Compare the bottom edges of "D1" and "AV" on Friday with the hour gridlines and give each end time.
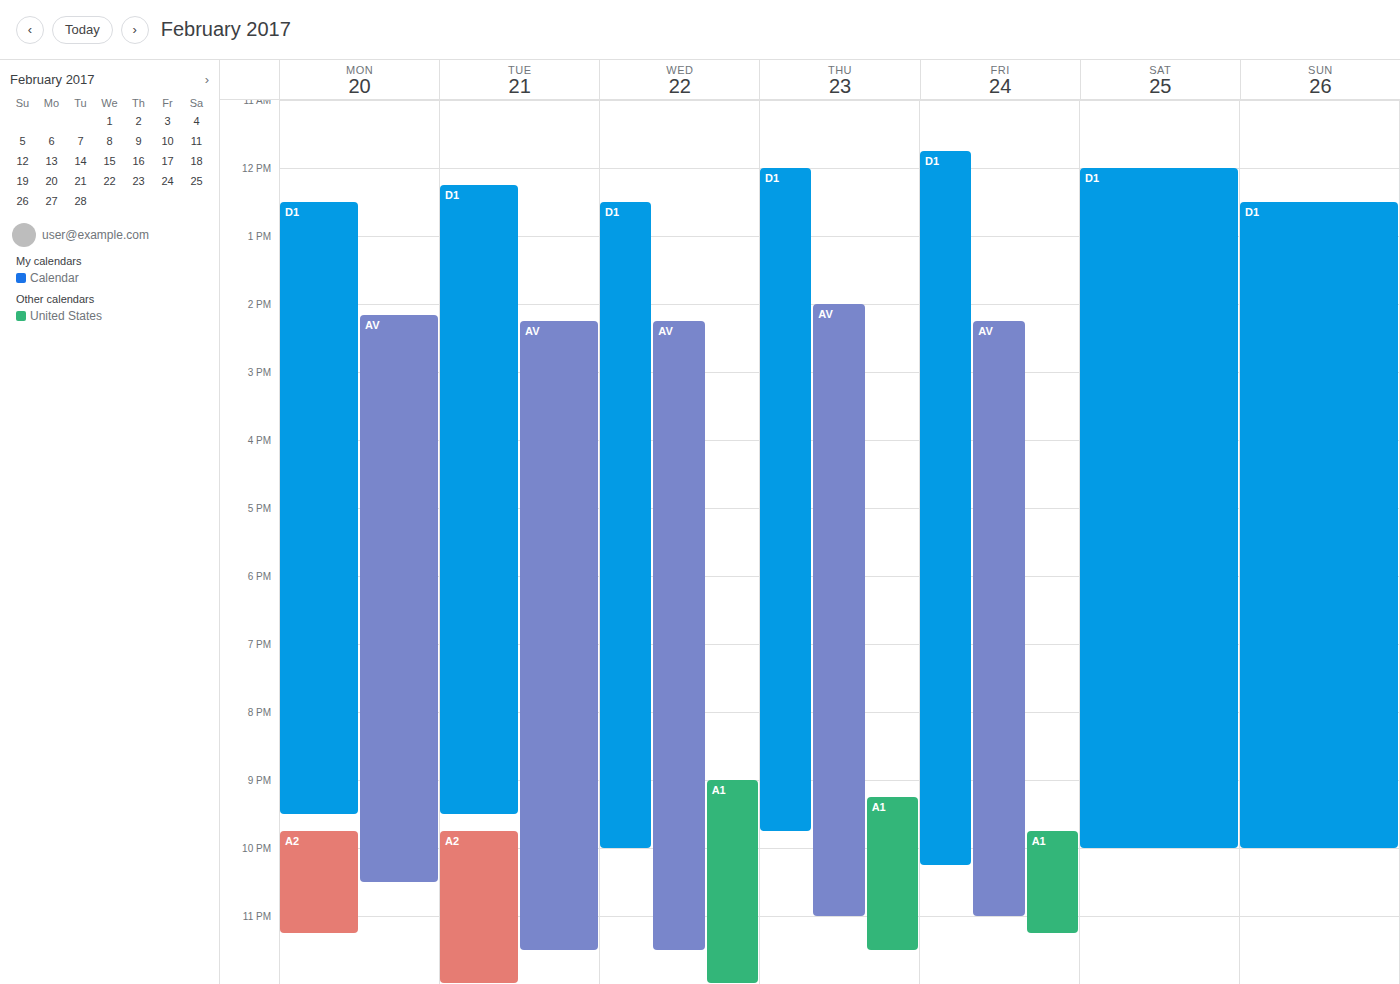
"D1": 10:15 PM, neither: a quarter of the way from the 10 PM line to the 11 PM line. "AV": 11:00 PM, exactly on the 11 PM line.